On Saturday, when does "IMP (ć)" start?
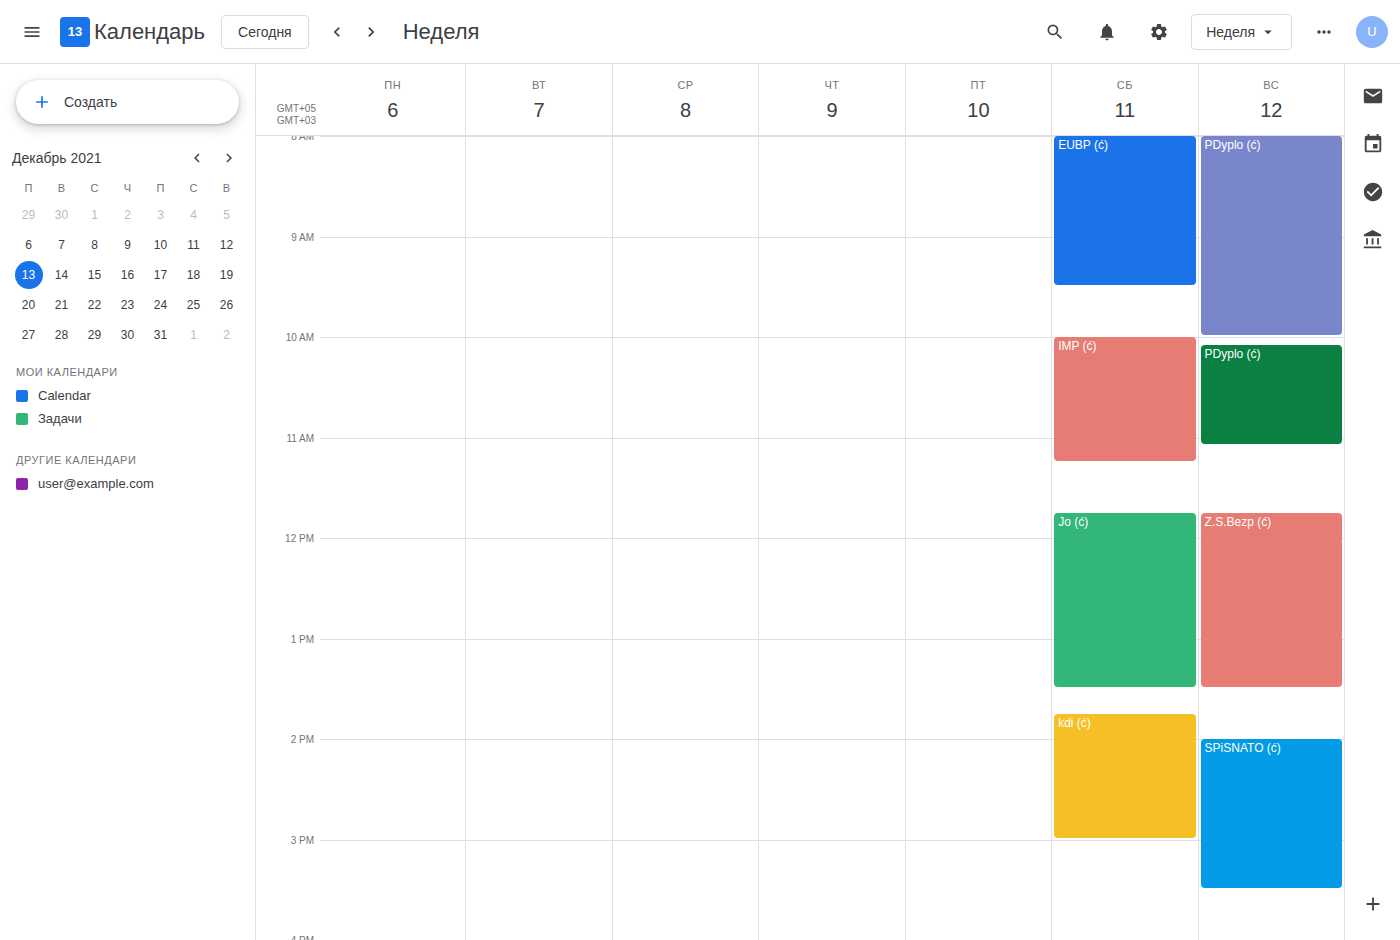
10:00 AM